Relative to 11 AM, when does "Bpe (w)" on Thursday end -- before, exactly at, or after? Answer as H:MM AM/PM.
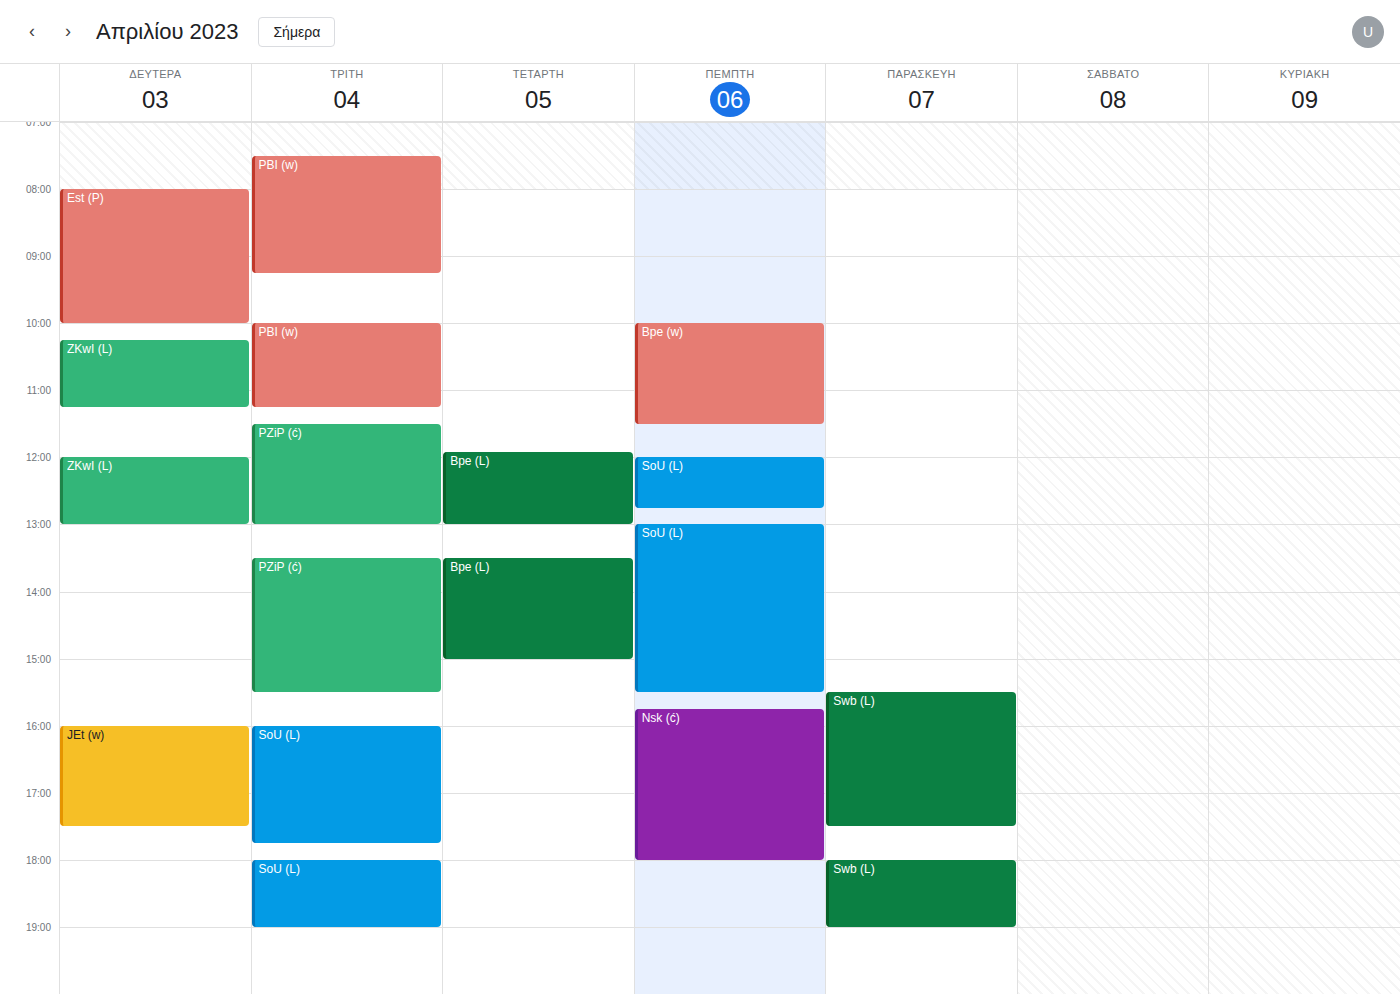
11:30 AM -- after 11 AM, 30 minutes below the 11 AM line.